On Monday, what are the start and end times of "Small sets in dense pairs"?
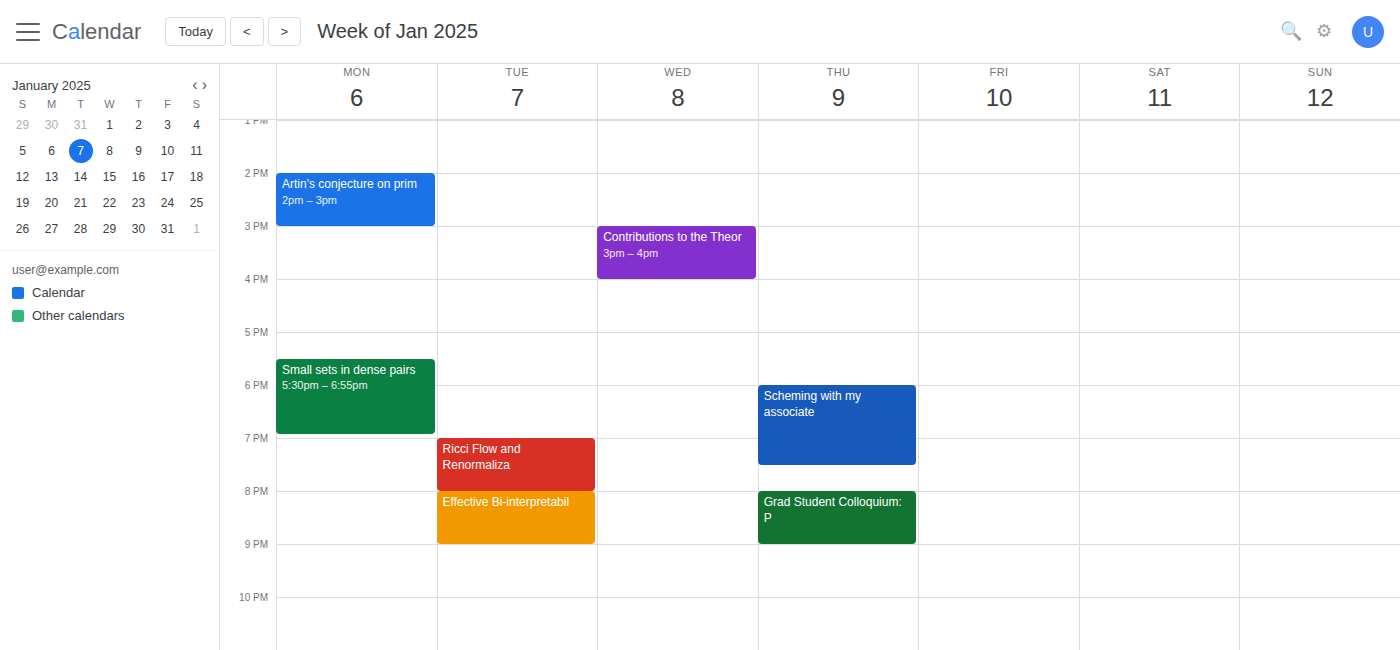
5:30 PM to 6:55 PM